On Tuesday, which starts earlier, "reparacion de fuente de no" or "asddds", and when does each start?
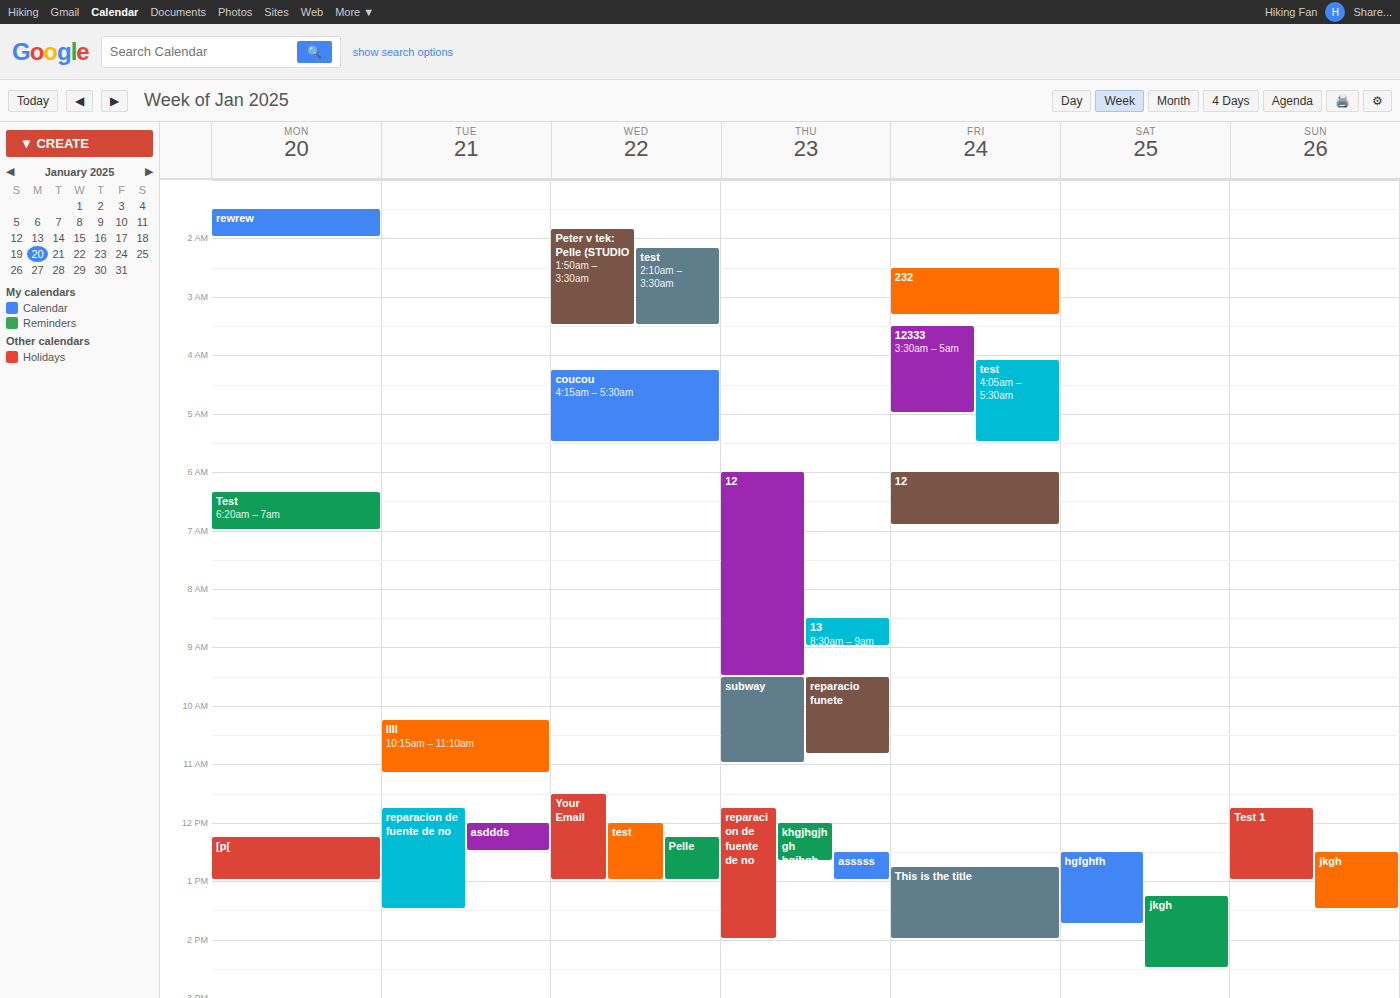
"reparacion de fuente de no" 11:45 AM; "asddds" 12:00 PM.